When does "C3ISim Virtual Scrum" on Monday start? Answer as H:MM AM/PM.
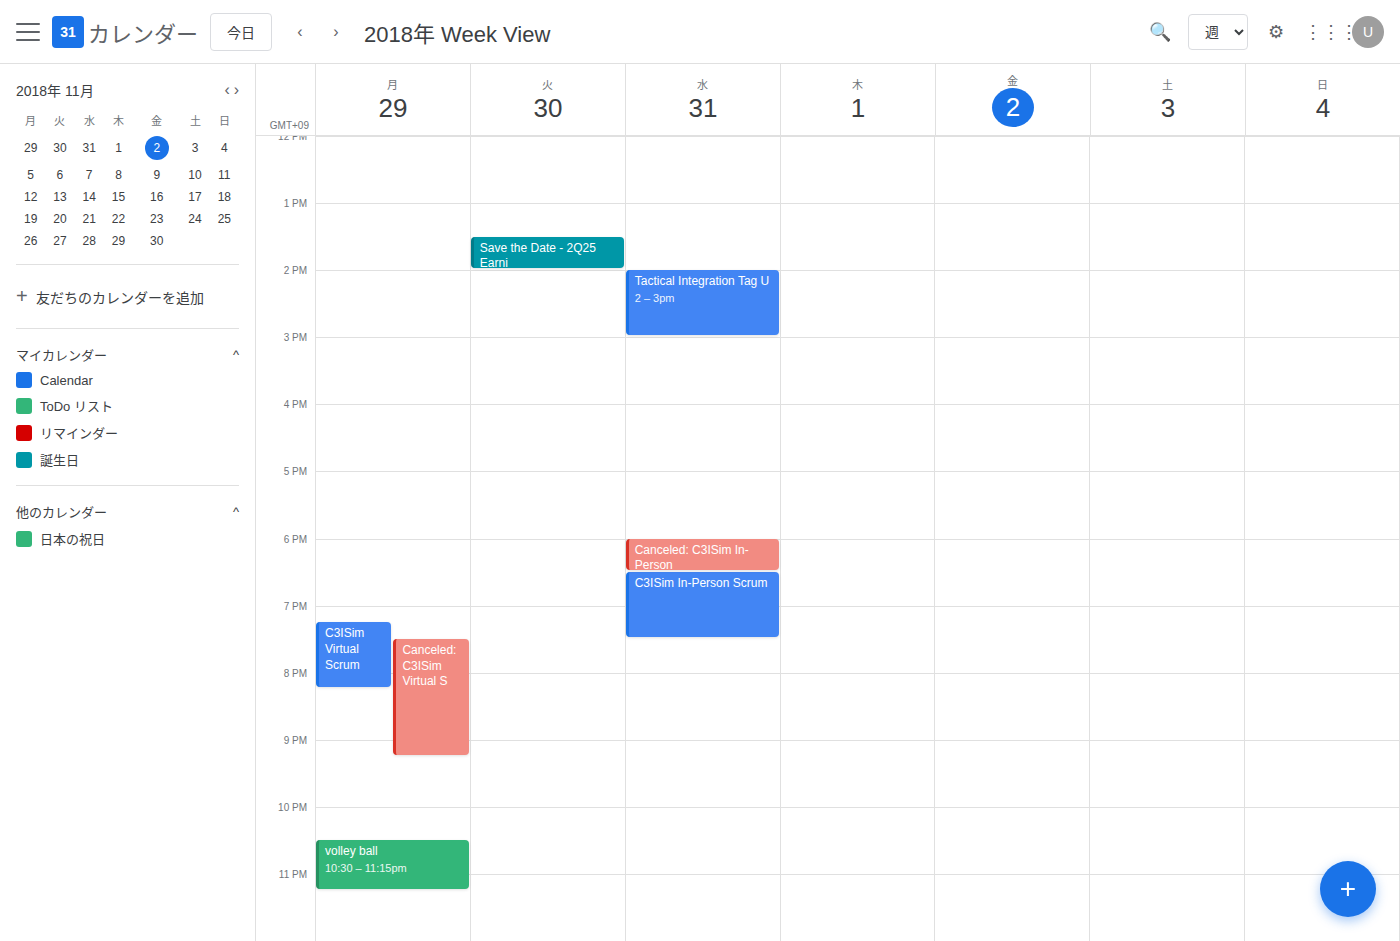
7:15 PM